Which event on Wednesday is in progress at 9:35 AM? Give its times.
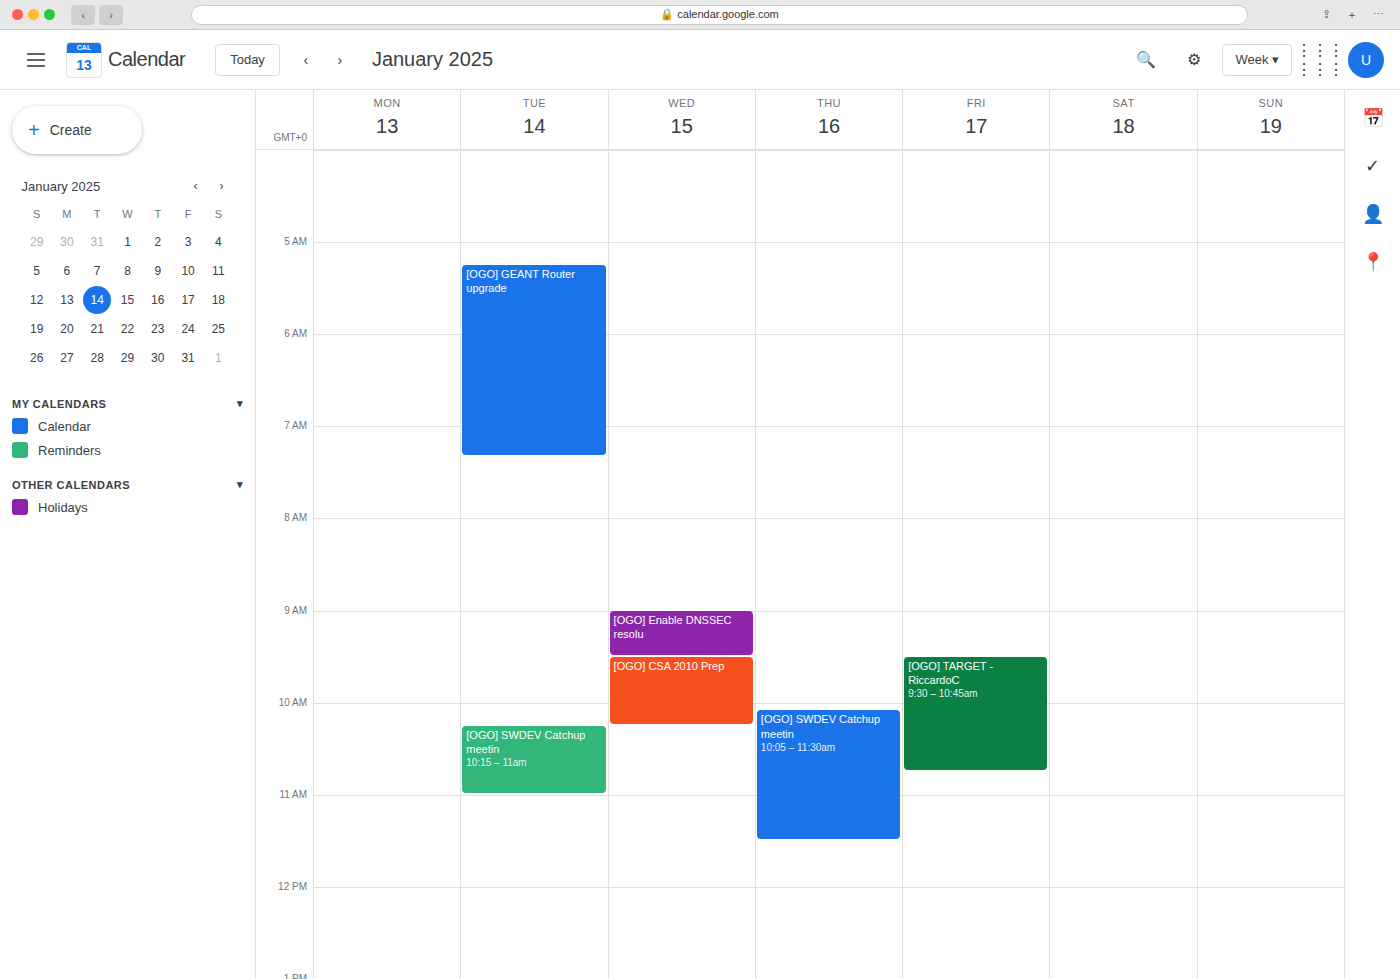
"[OGO] CSA 2010 Prep", 9:30 AM to 10:15 AM